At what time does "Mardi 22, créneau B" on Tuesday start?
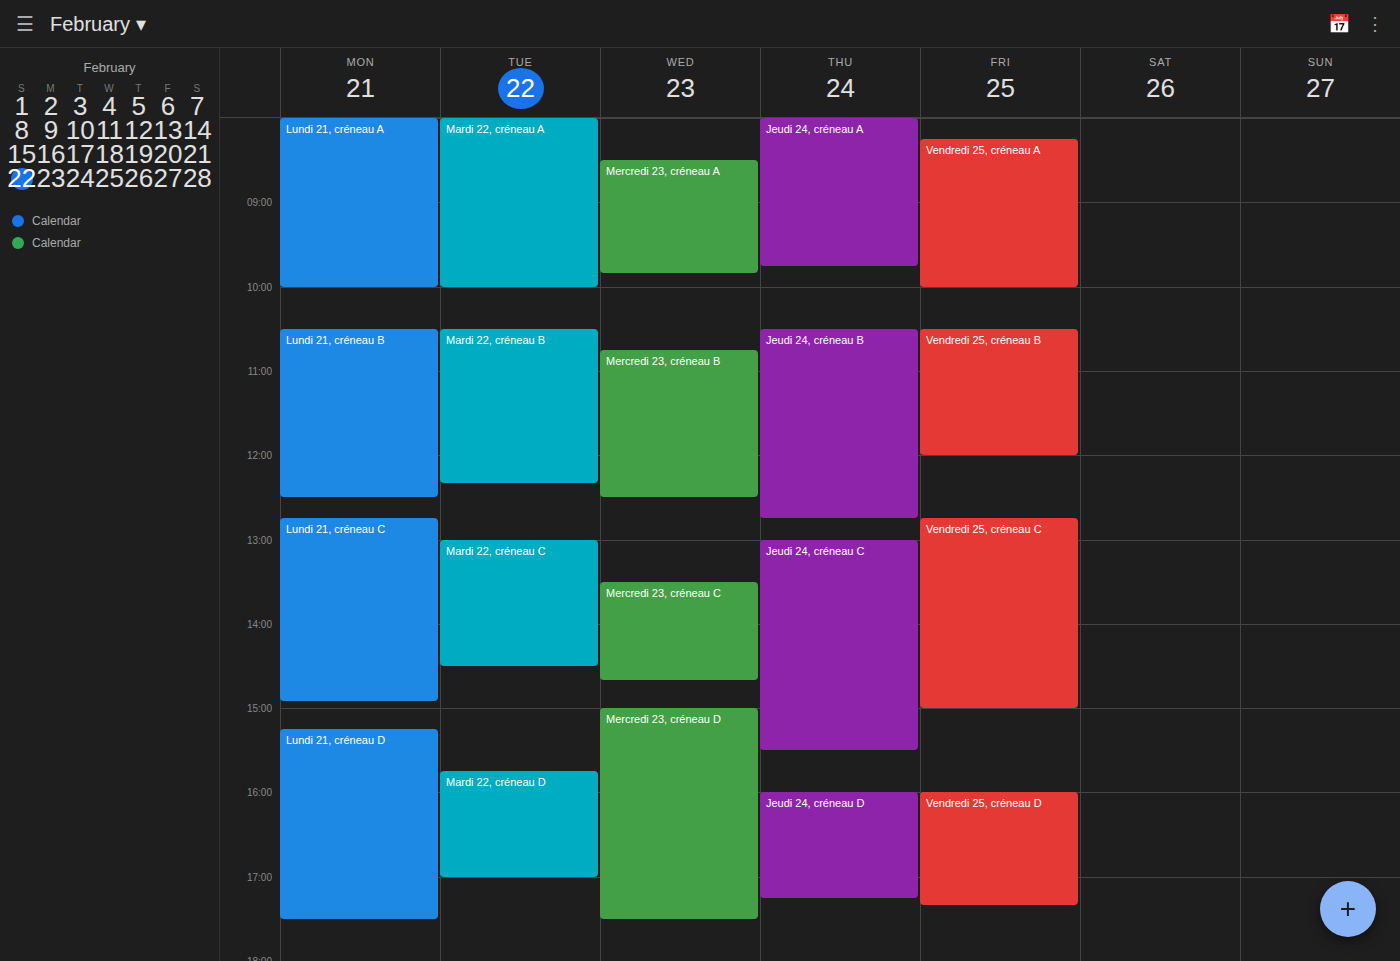
10:30 AM